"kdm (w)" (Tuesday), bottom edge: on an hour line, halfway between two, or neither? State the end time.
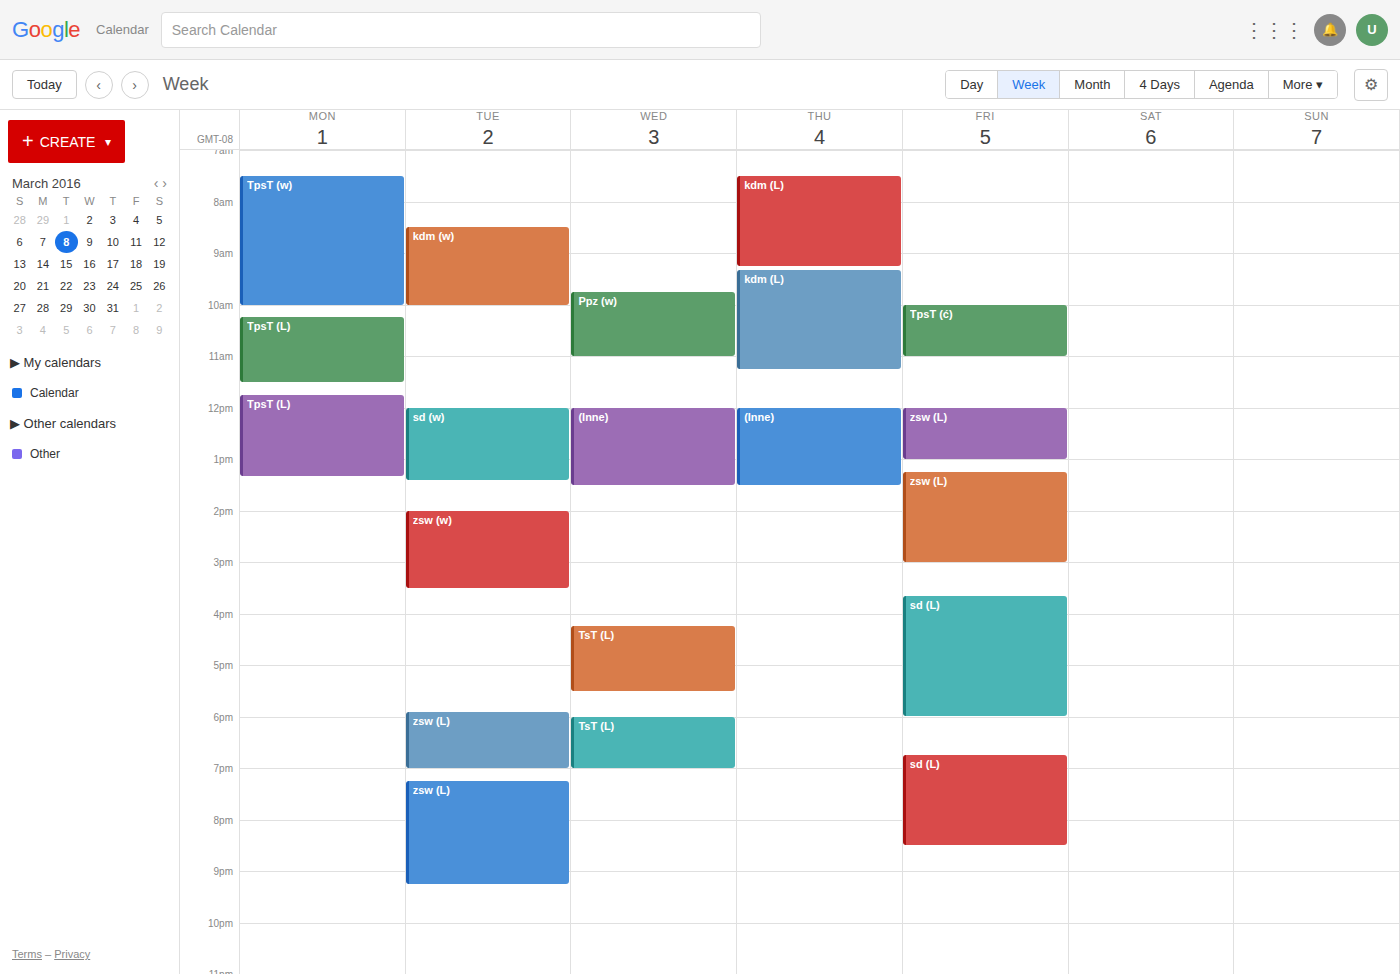
10:00 AM -- exactly on the 10 AM line.